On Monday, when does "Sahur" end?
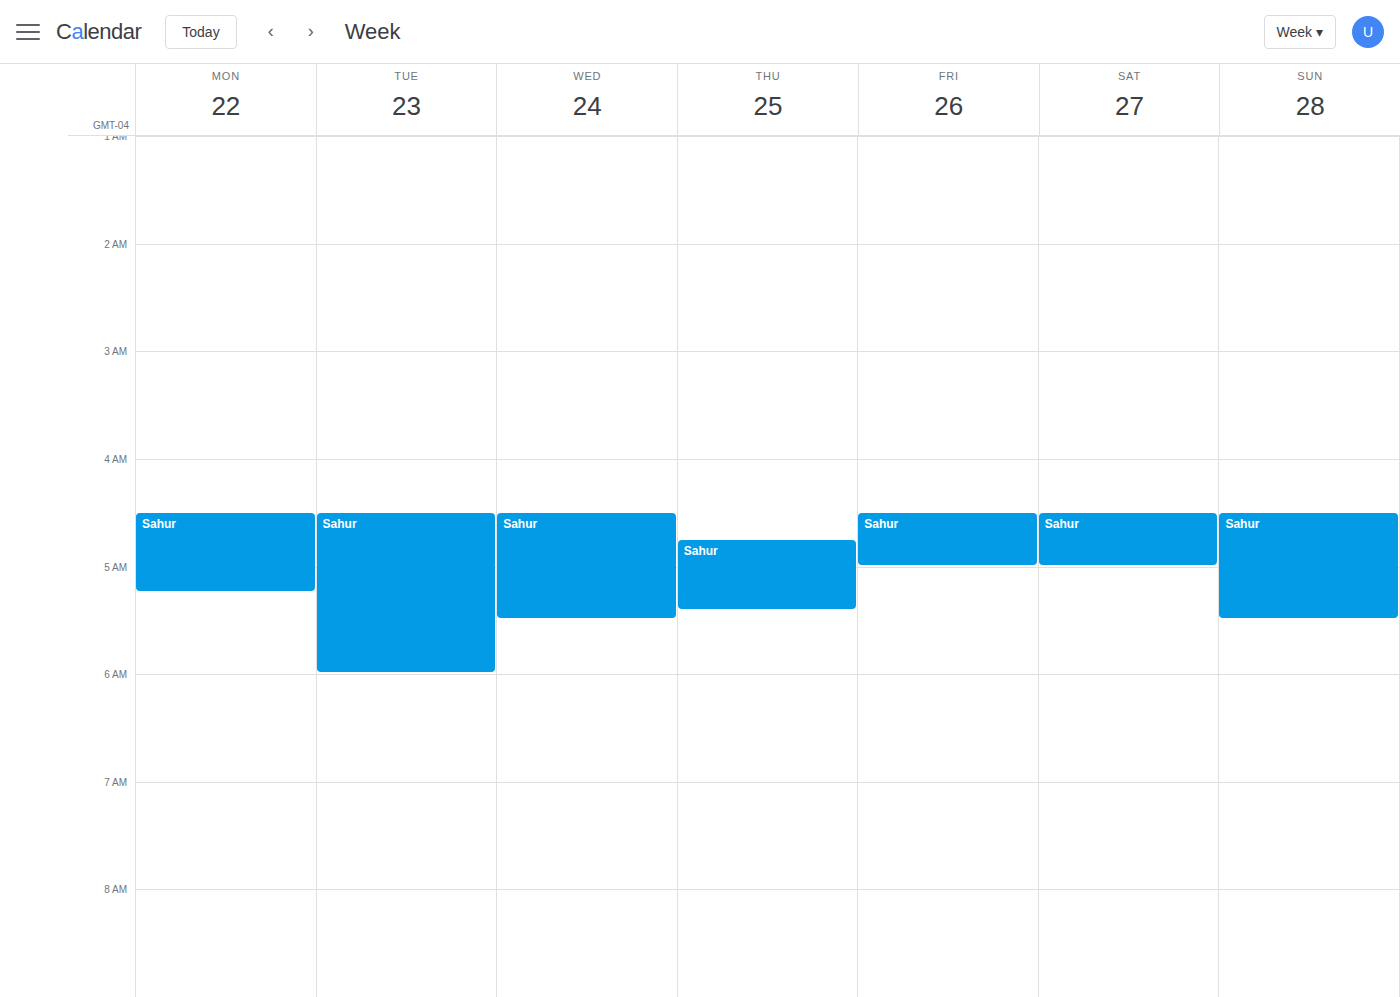
5:15 AM